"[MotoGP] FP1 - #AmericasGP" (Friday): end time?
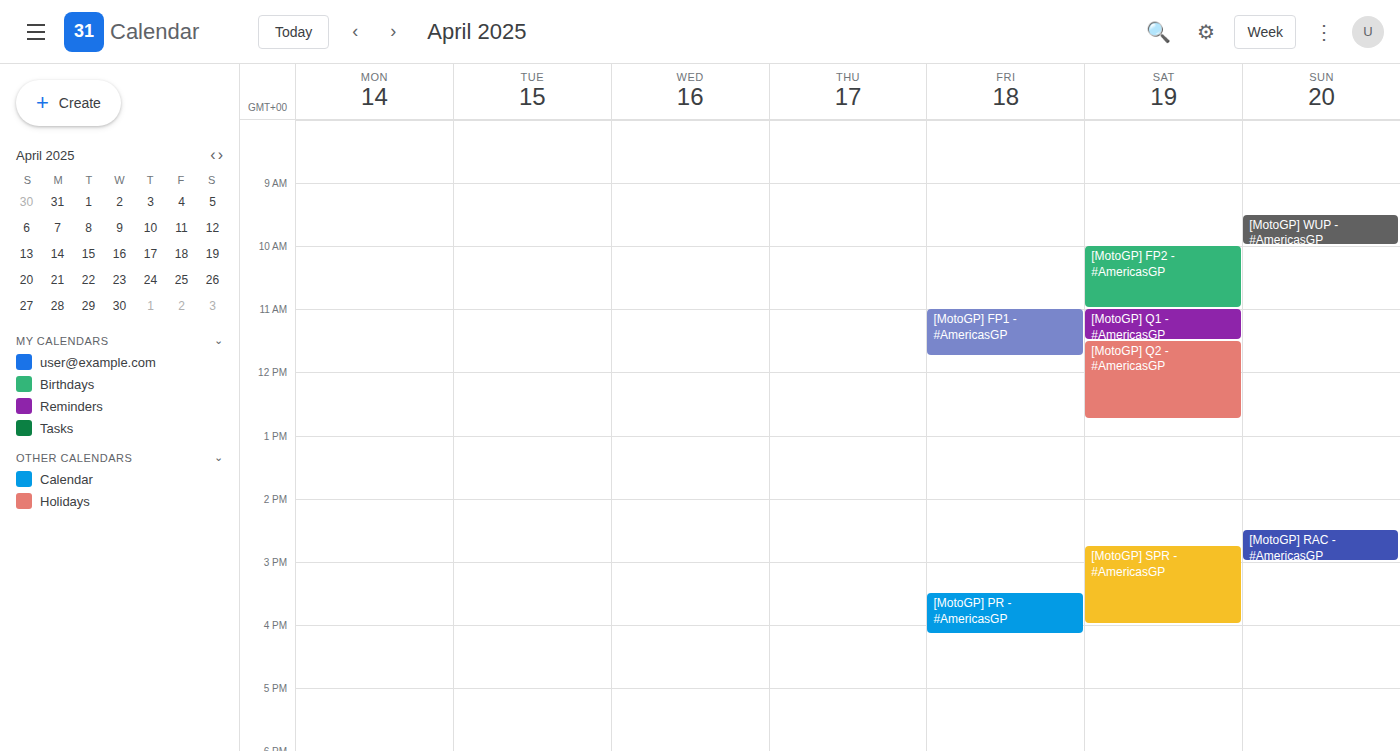
11:45 AM